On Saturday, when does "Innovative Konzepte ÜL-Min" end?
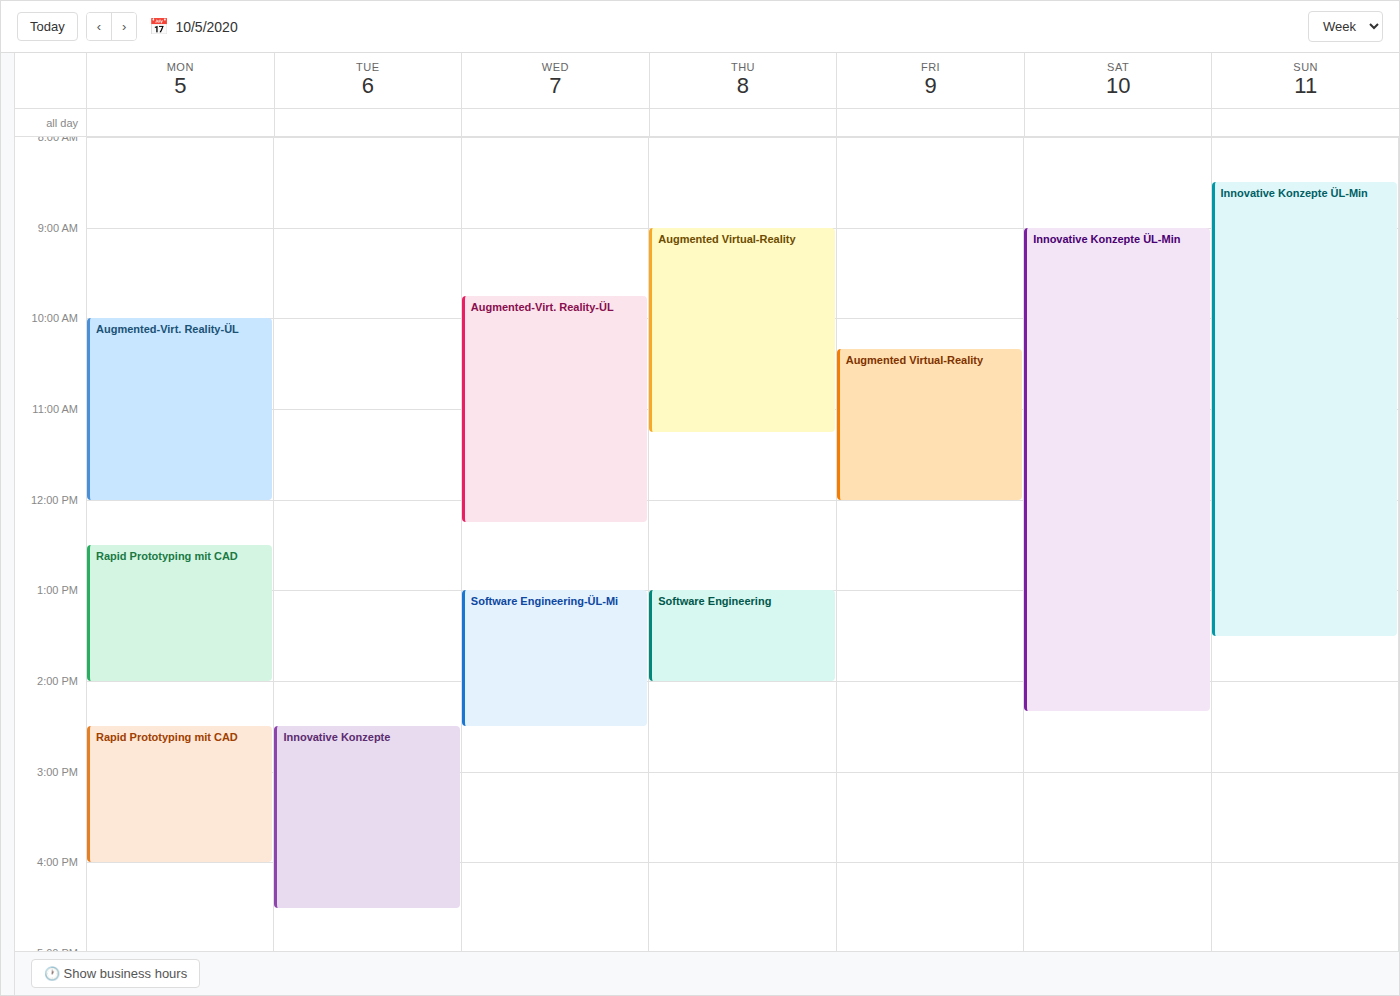
2:20 PM